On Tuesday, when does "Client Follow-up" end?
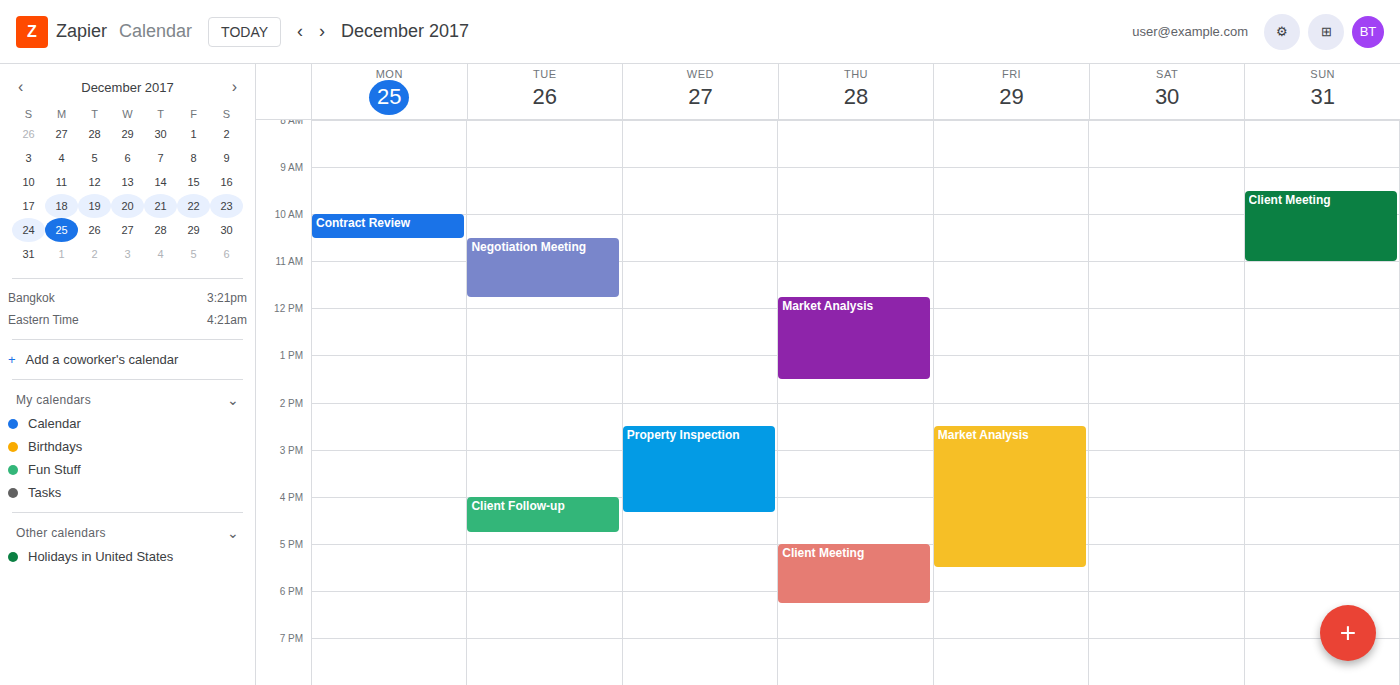
4:45 PM